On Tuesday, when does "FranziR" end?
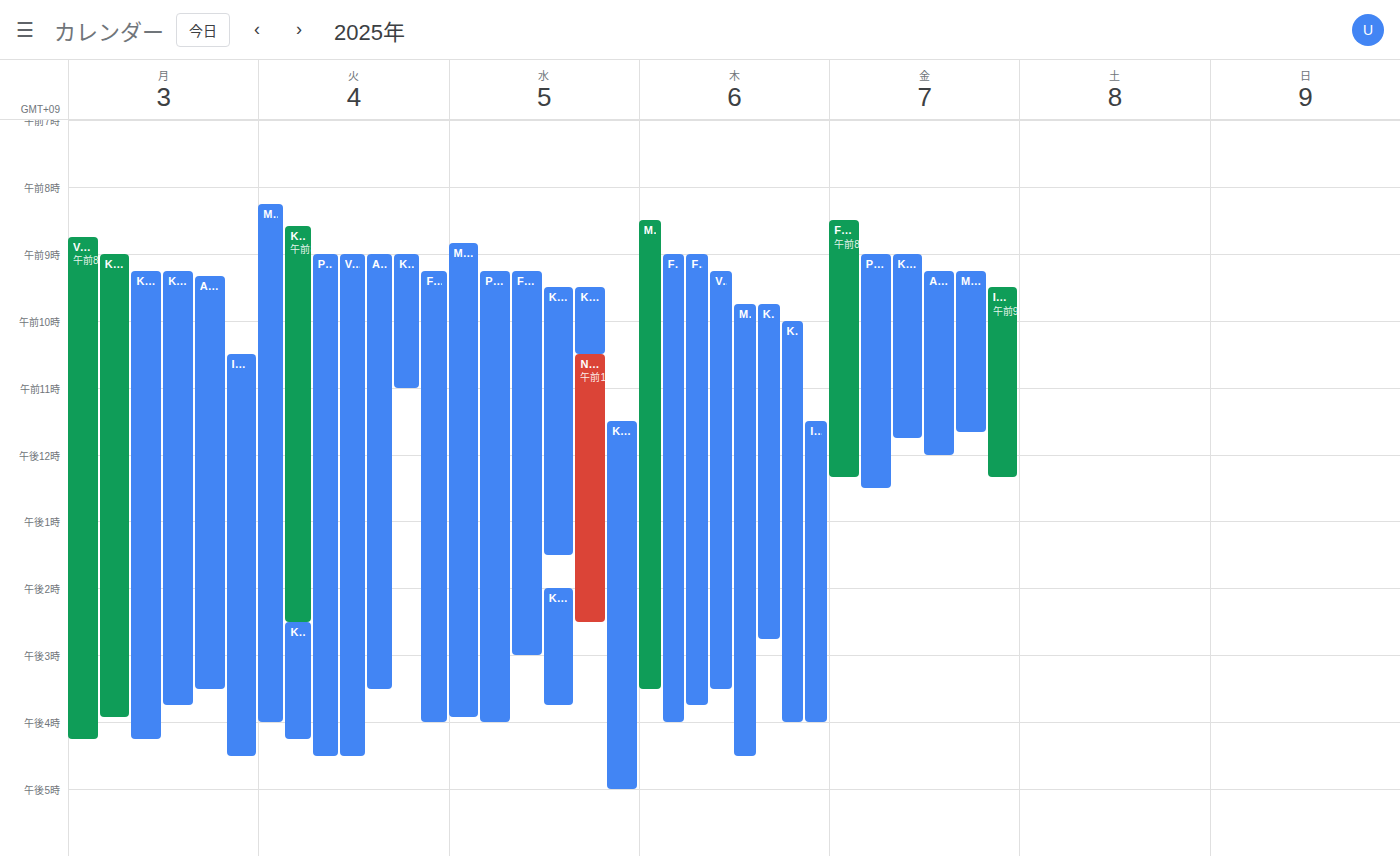
16:00